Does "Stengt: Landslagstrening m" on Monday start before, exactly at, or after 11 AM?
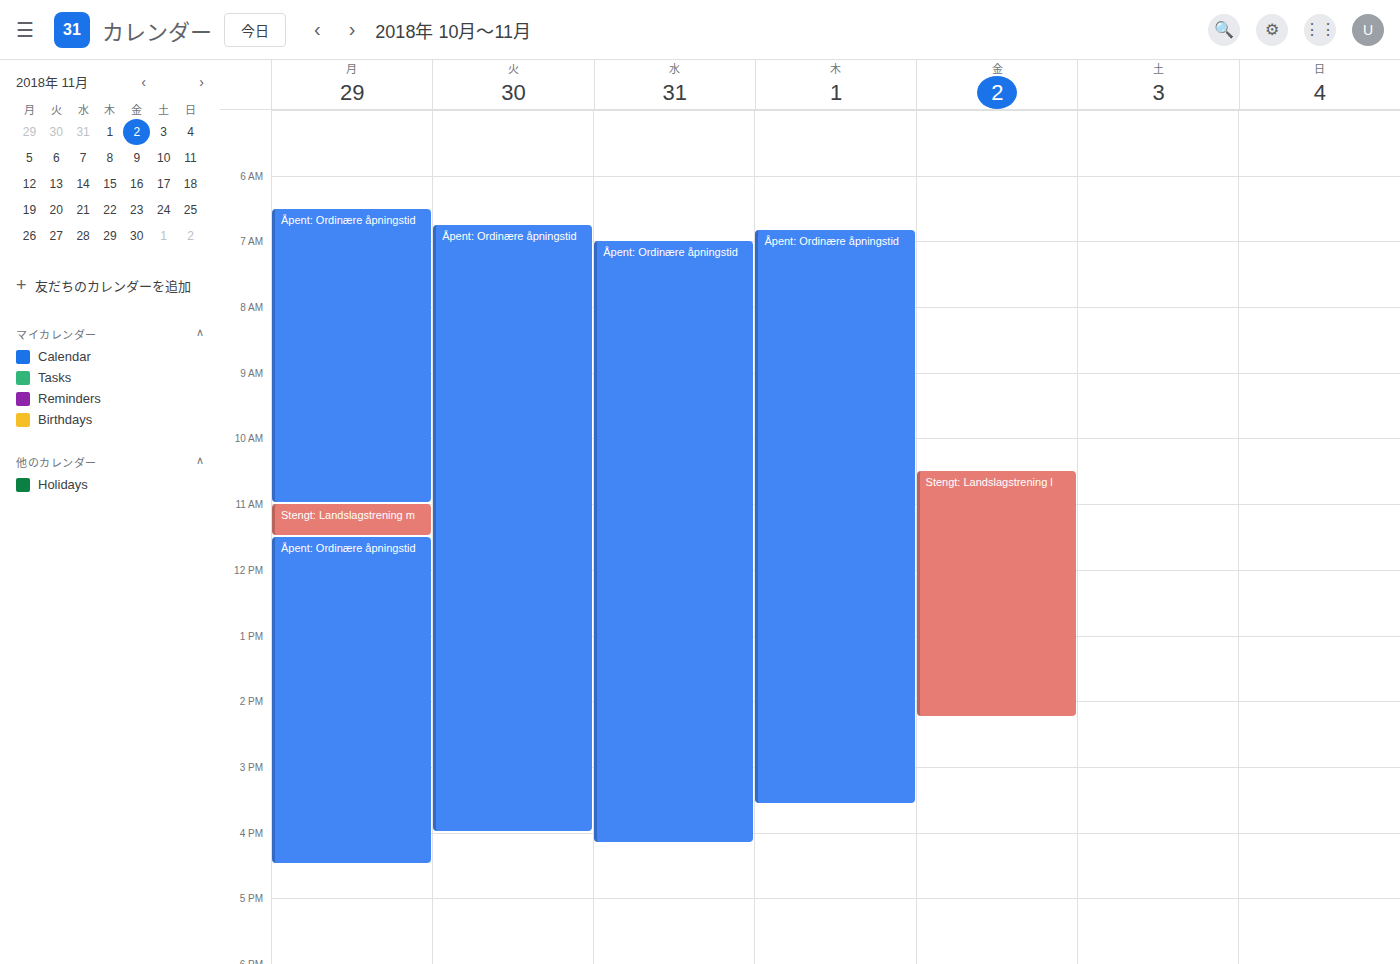
11:00 AM -- exactly at 11 AM, on the 11 AM line.